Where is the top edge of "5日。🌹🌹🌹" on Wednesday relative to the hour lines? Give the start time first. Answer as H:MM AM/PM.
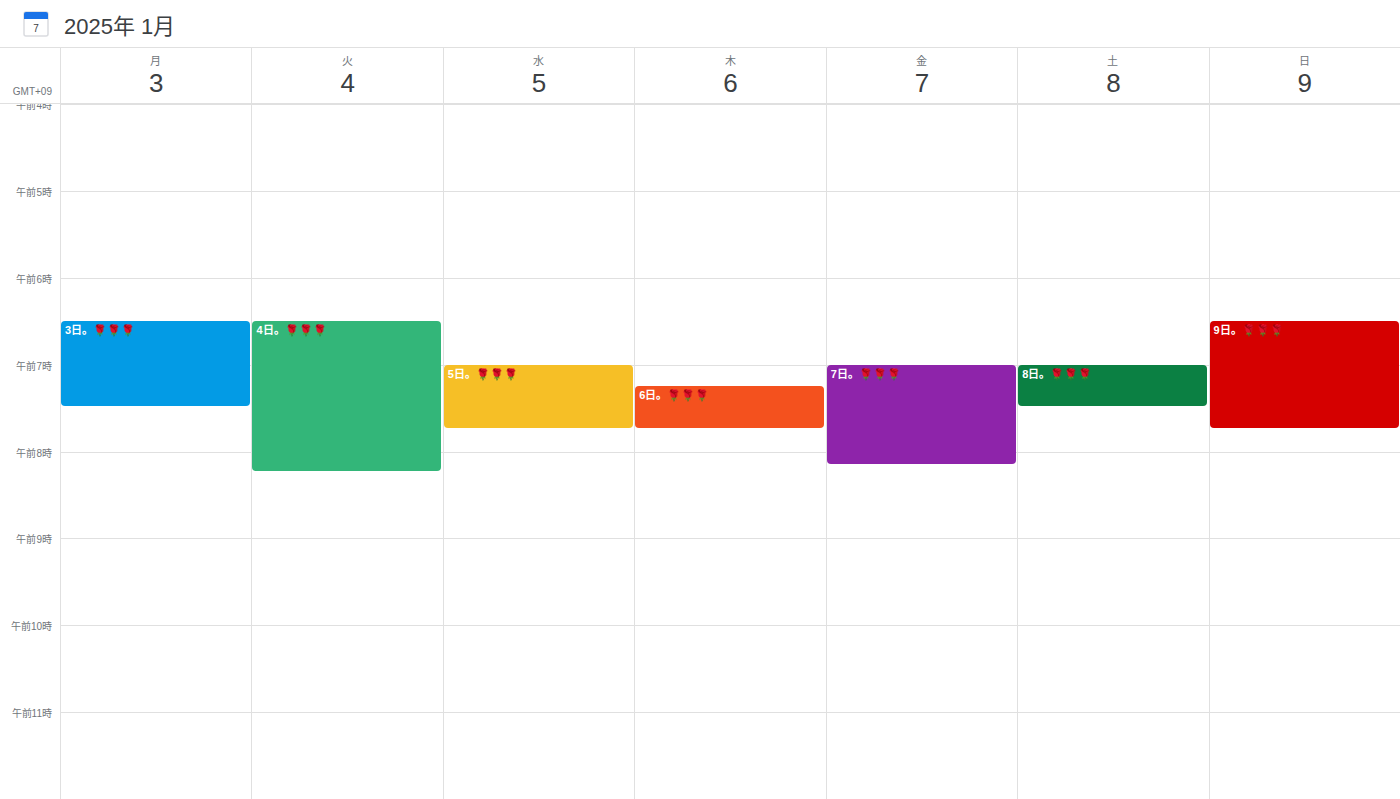
7:00 AM -- exactly on the 7 AM line.